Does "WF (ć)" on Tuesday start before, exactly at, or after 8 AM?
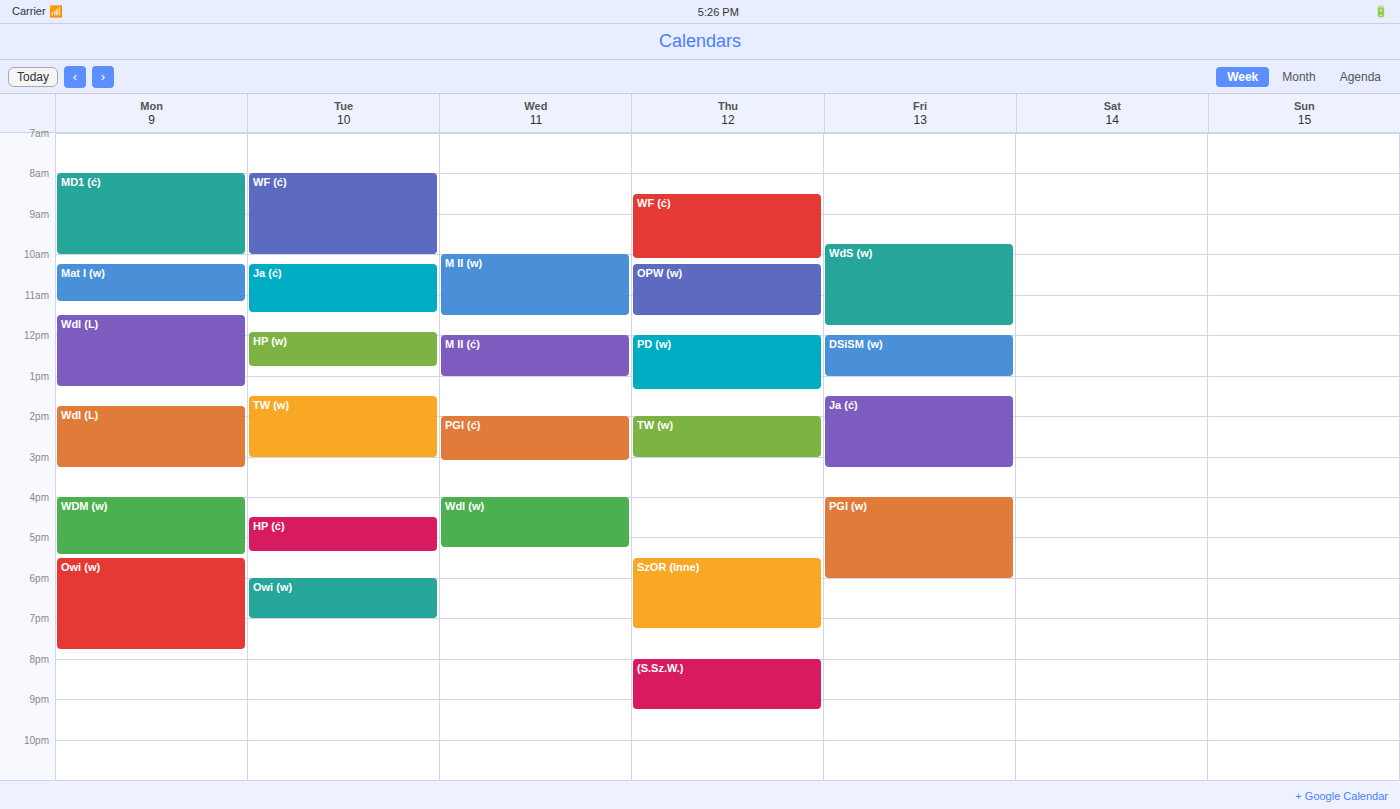
8:00 AM -- exactly at 8 AM, on the 8 AM line.